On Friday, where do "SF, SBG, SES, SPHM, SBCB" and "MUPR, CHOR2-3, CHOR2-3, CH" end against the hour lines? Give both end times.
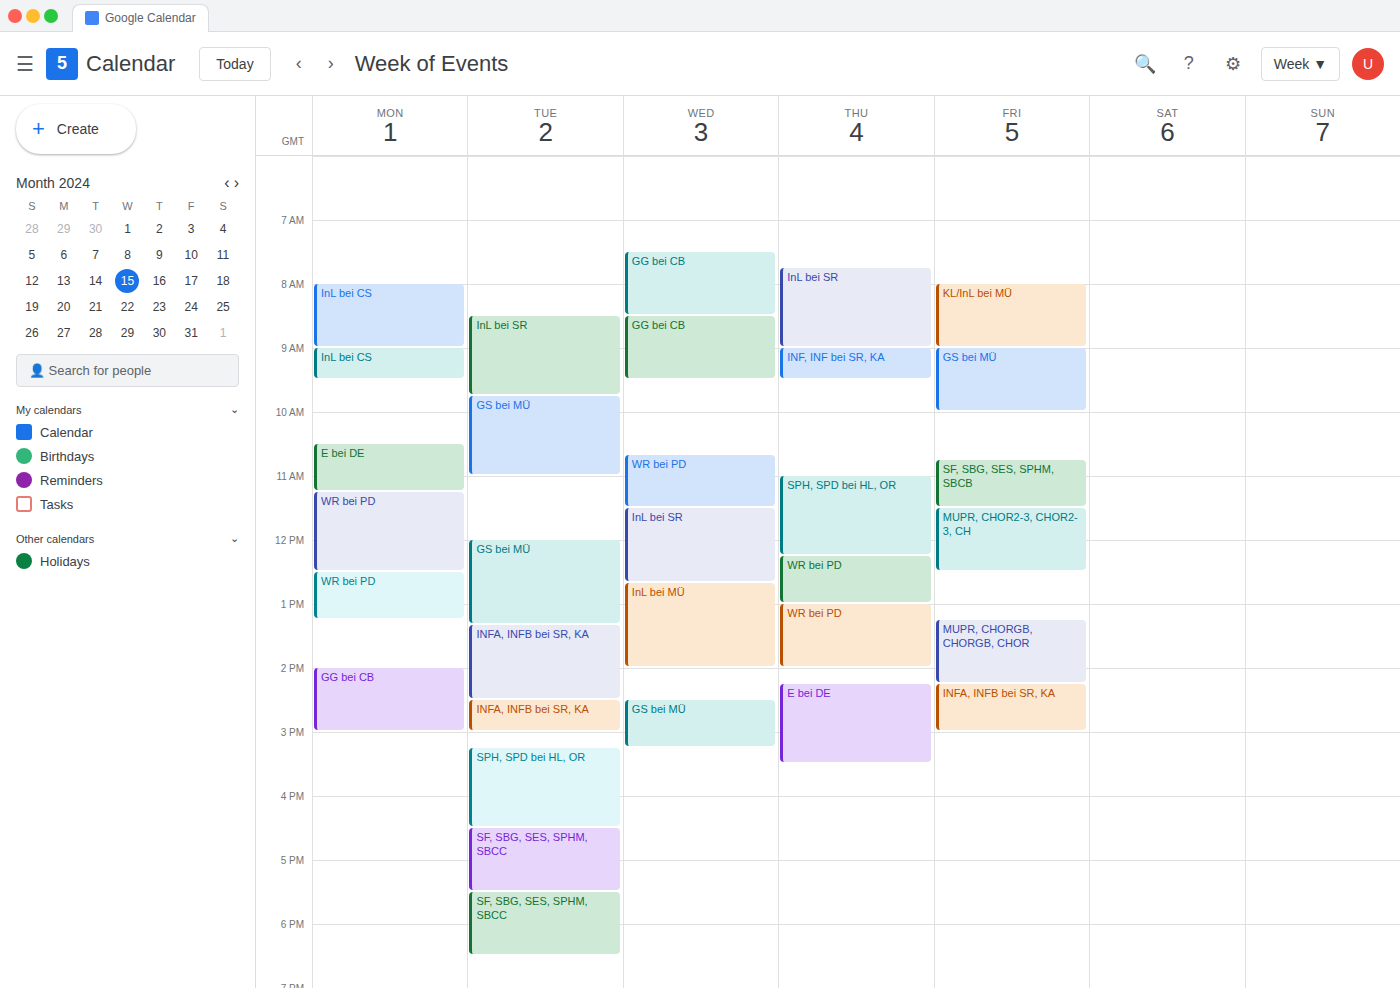
"SF, SBG, SES, SPHM, SBCB": 11:30 AM, halfway between the 11 AM and 12 PM lines. "MUPR, CHOR2-3, CHOR2-3, CH": 12:30 PM, halfway between the 12 PM and 1 PM lines.